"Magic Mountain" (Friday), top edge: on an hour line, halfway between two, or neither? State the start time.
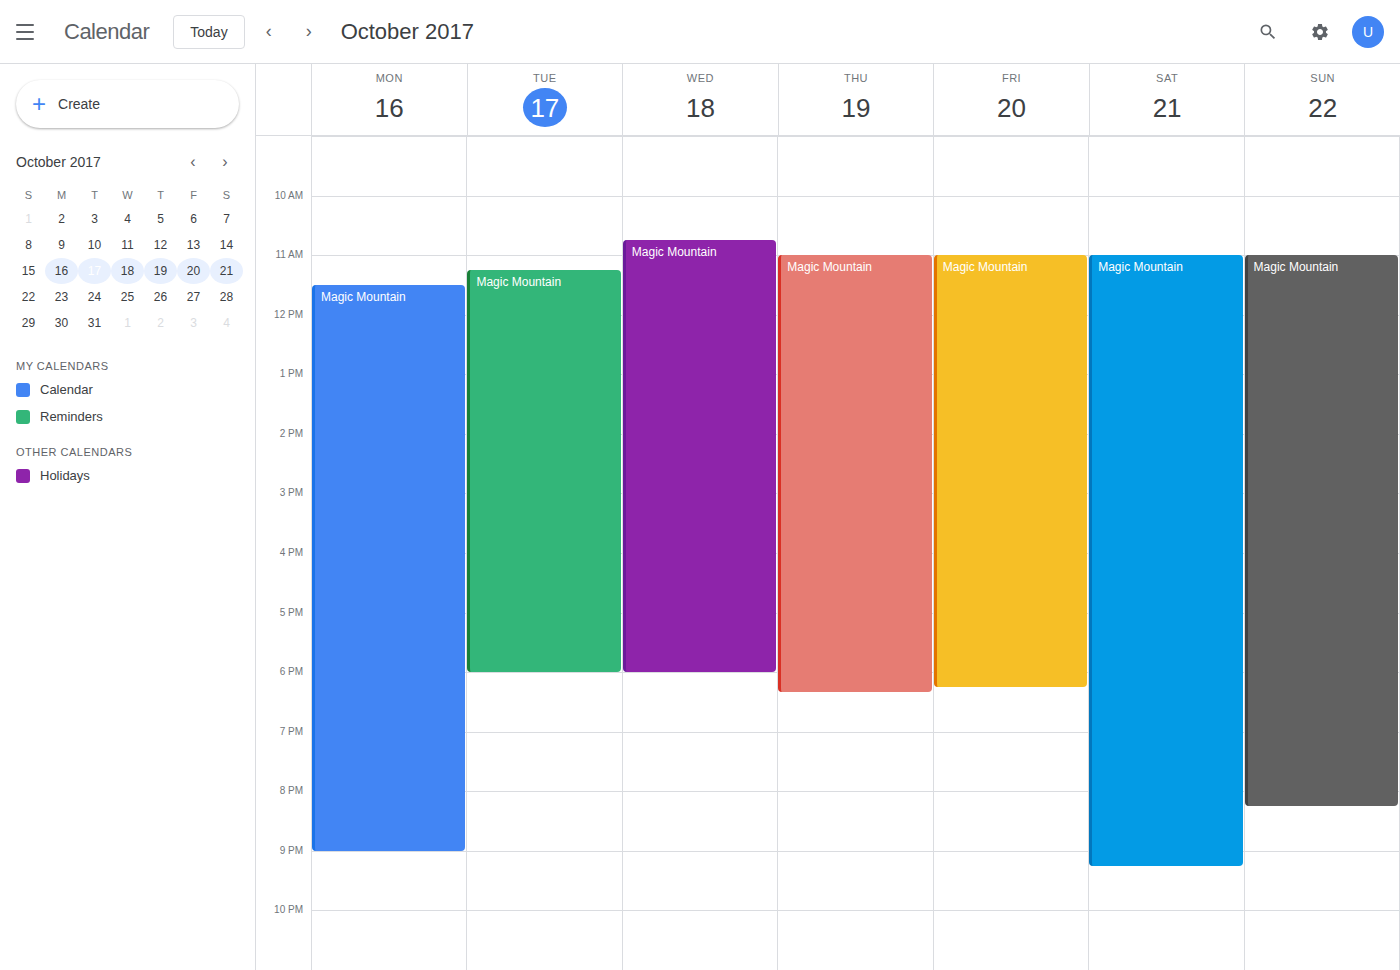
11:00 AM -- exactly on the 11 AM line.